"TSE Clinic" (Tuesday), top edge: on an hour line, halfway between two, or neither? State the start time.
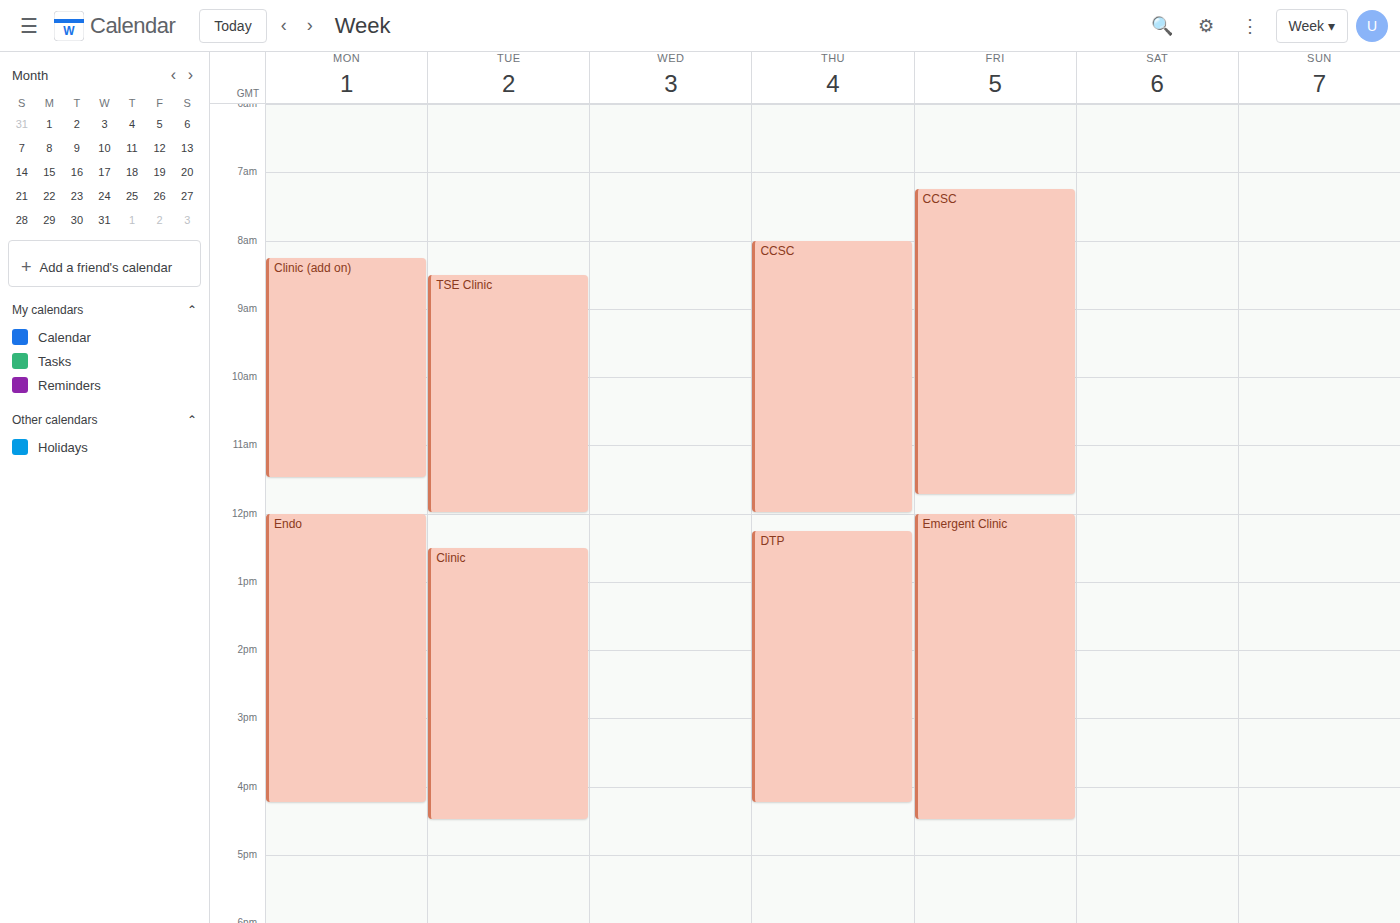
8:30 AM -- halfway between the 8 AM and 9 AM lines.